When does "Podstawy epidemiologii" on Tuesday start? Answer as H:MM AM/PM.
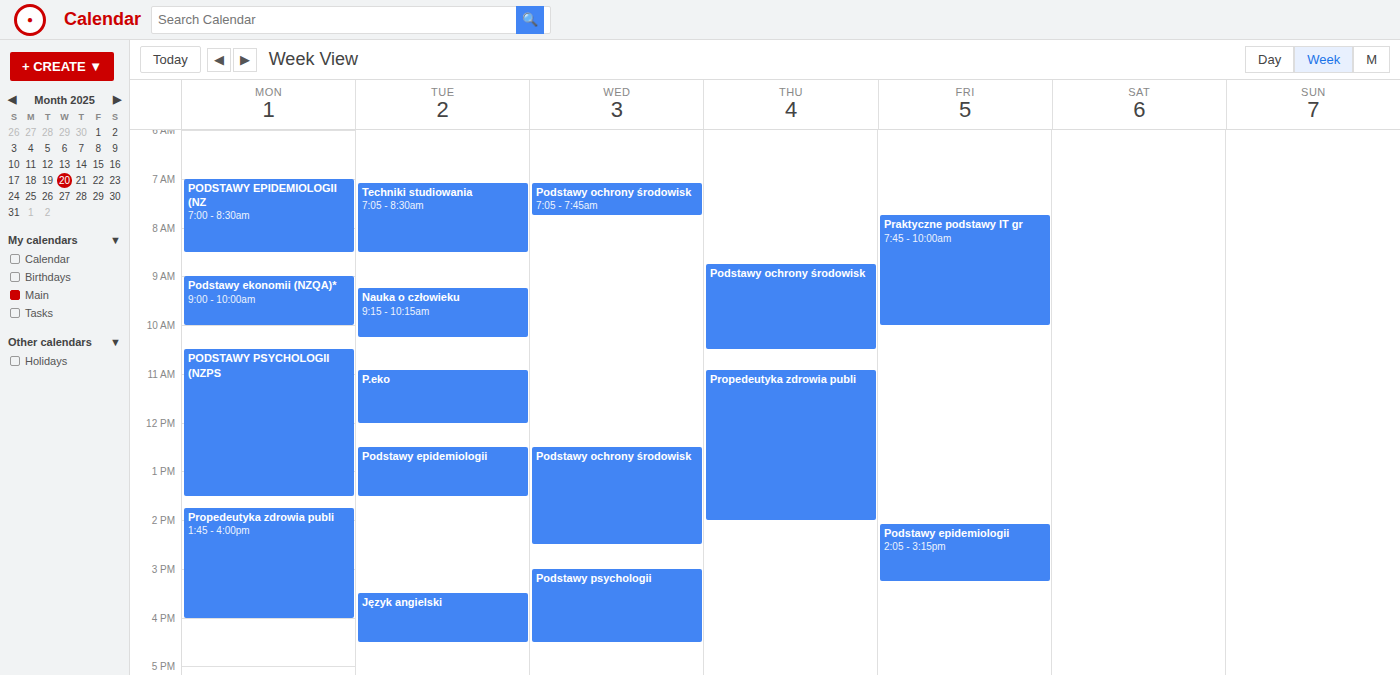
12:30 PM